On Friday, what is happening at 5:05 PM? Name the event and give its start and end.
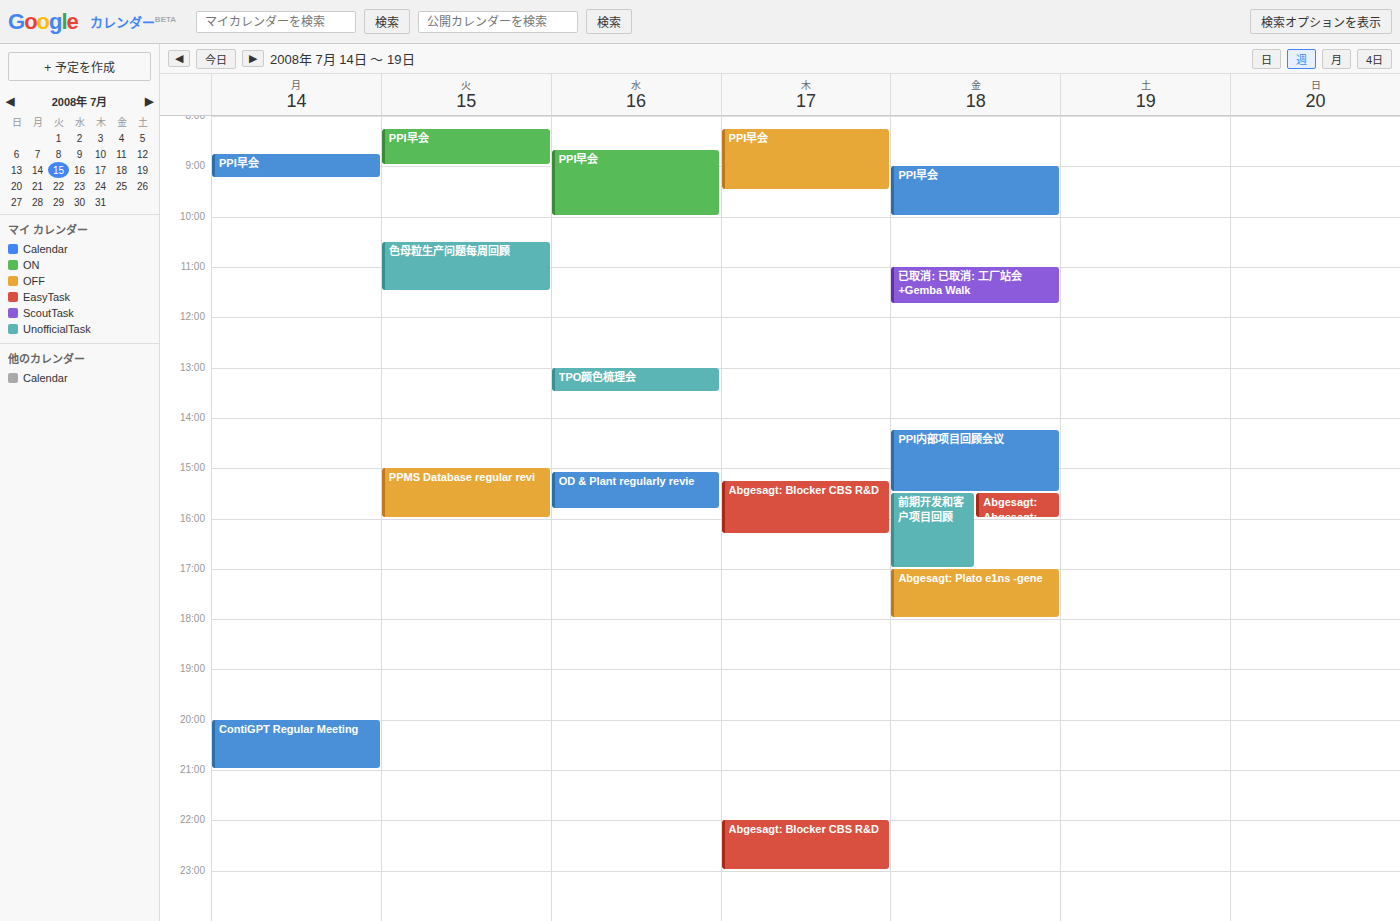
"Abgesagt: Plato e1ns -gene", 5:00 PM to 6:00 PM